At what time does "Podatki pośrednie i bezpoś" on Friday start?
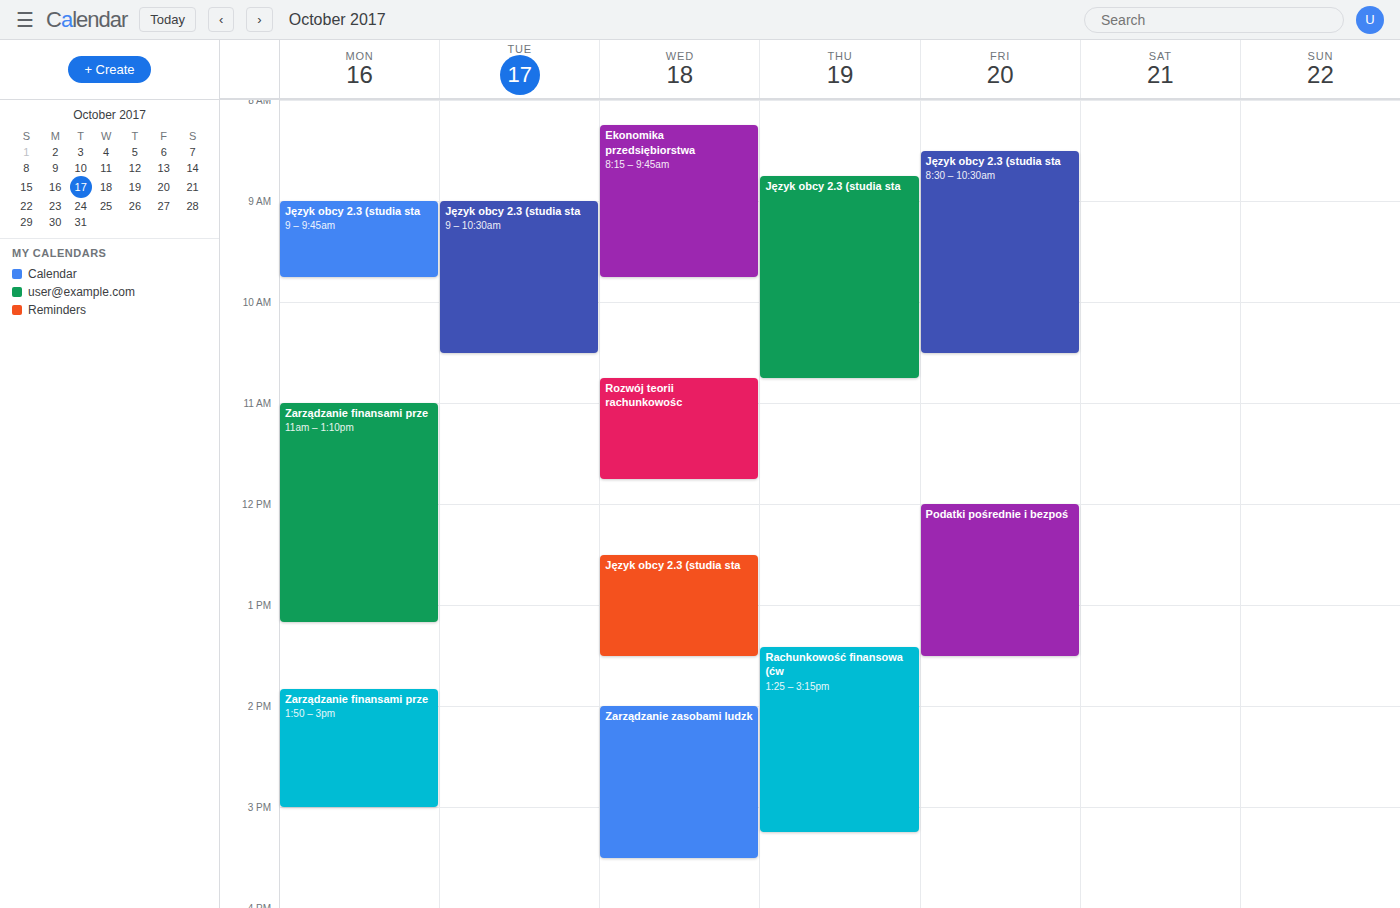
12:00 PM